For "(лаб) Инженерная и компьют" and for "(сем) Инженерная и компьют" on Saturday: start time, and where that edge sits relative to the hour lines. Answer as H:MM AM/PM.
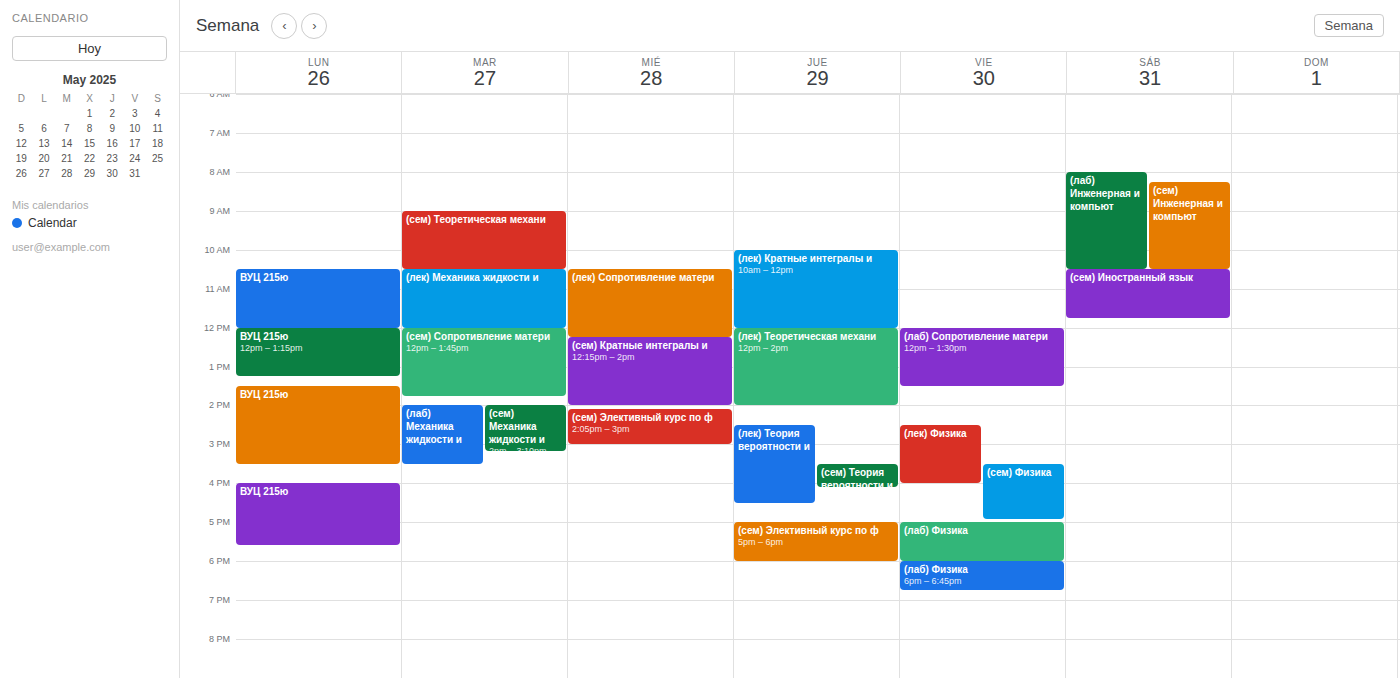
"(лаб) Инженерная и компьют": 8:00 AM, exactly on the 8 AM line. "(сем) Инженерная и компьют": 8:15 AM, neither: a quarter of the way from the 8 AM line to the 9 AM line.